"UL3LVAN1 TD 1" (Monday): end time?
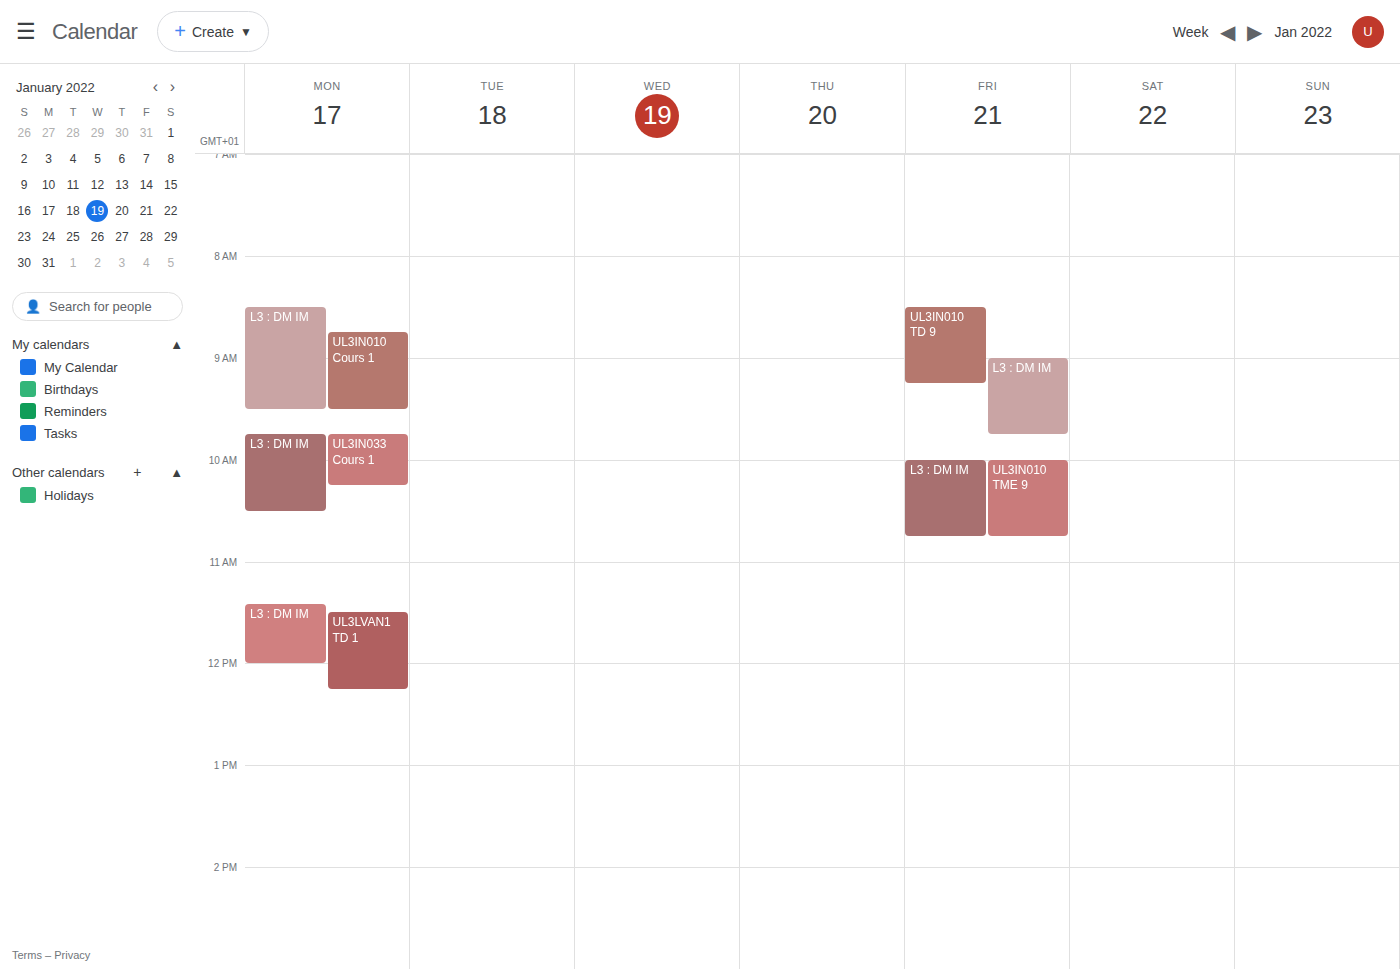
12:15 PM